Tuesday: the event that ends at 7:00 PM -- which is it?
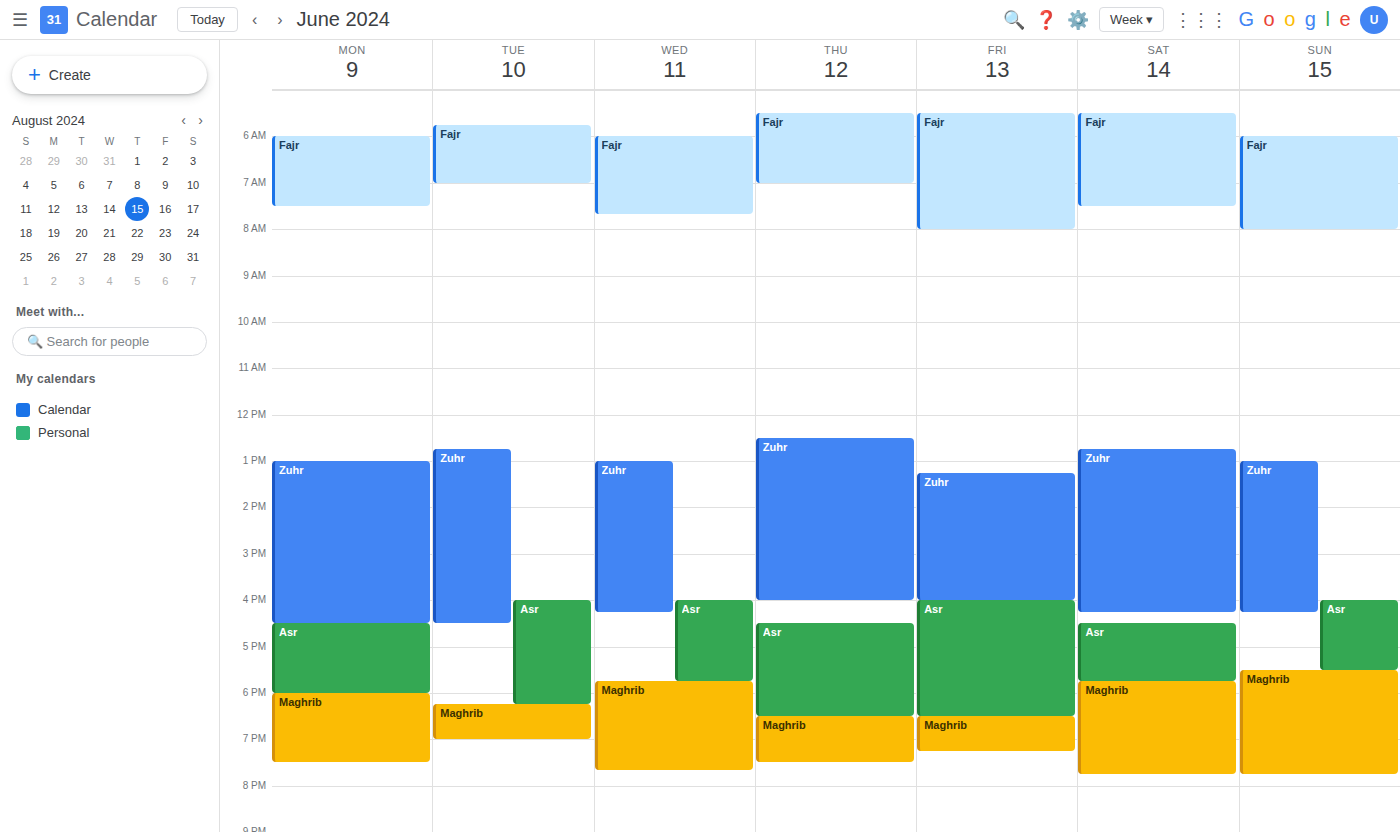
"Maghrib"